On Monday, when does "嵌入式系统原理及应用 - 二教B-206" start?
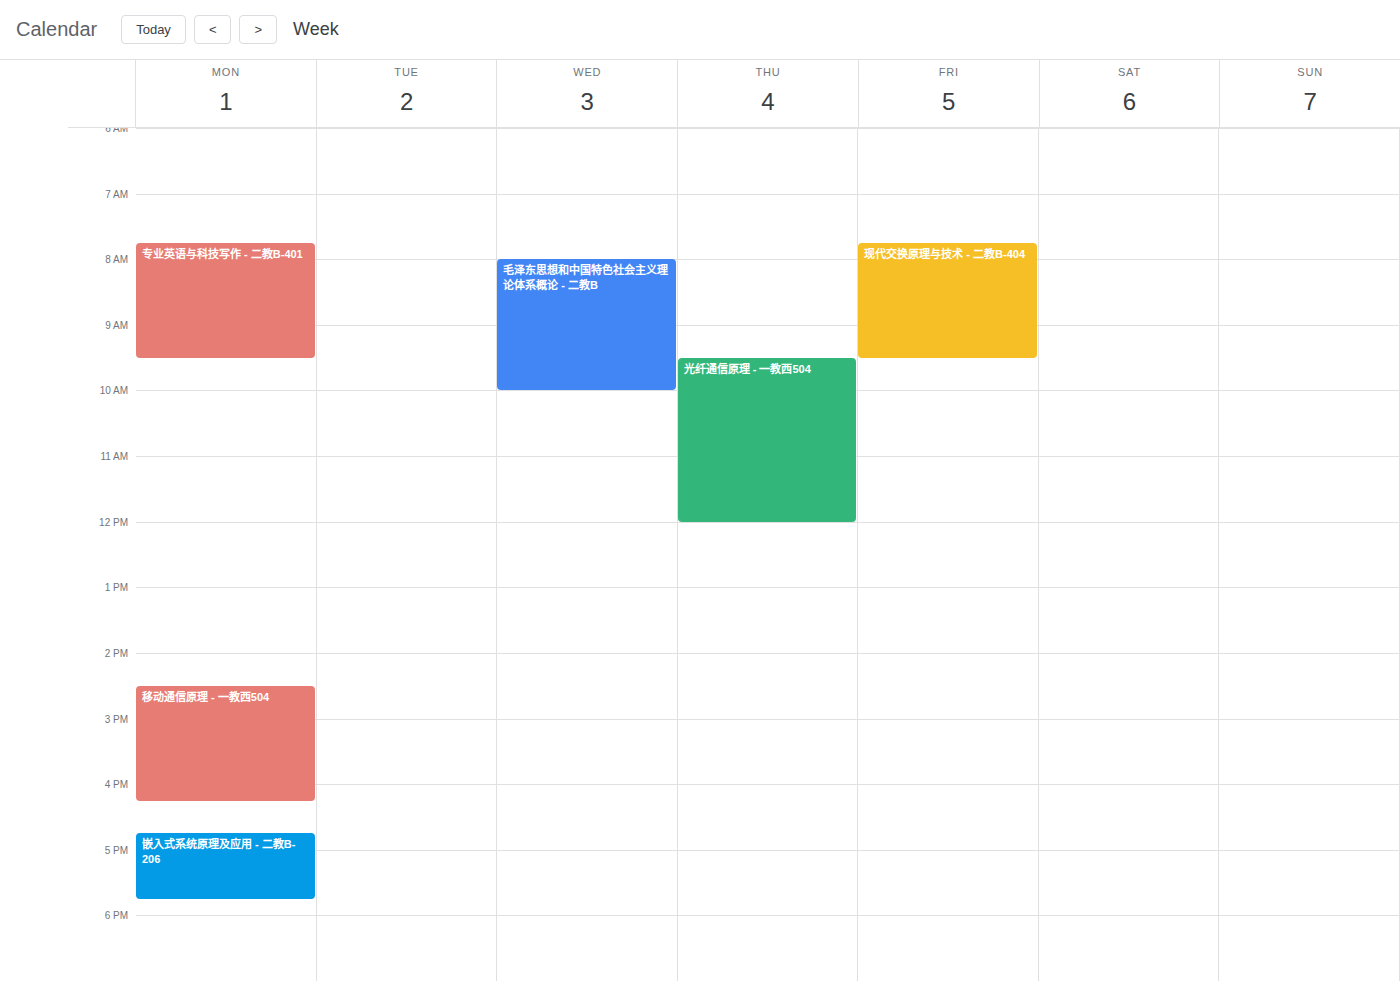
4:45 PM